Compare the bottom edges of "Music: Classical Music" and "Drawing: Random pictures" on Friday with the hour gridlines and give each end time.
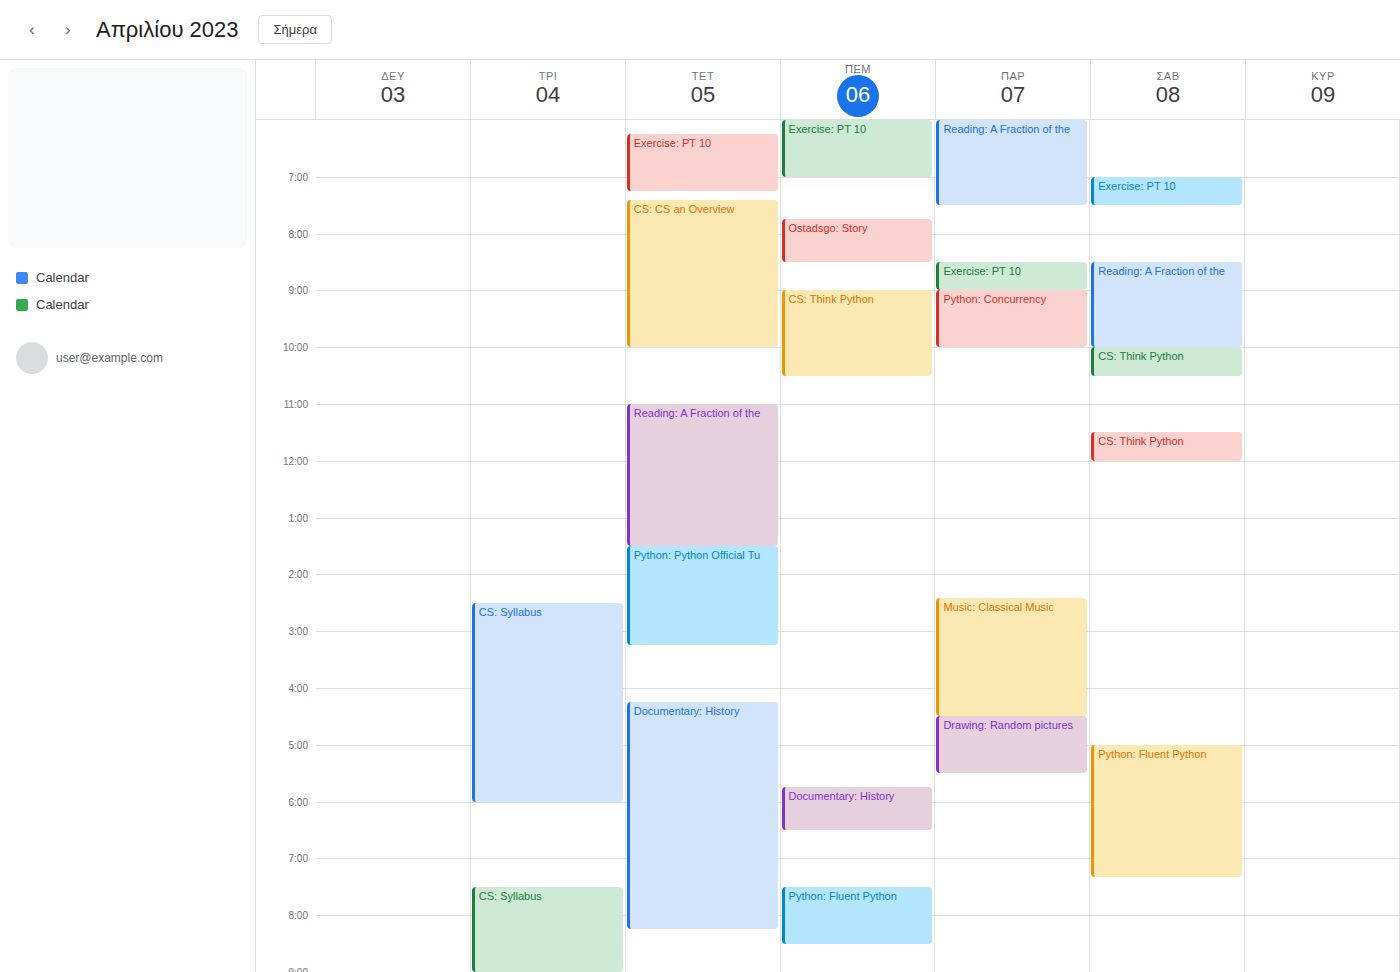
"Music: Classical Music": 4:30 PM, halfway between the 4 PM and 5 PM lines. "Drawing: Random pictures": 5:30 PM, halfway between the 5 PM and 6 PM lines.